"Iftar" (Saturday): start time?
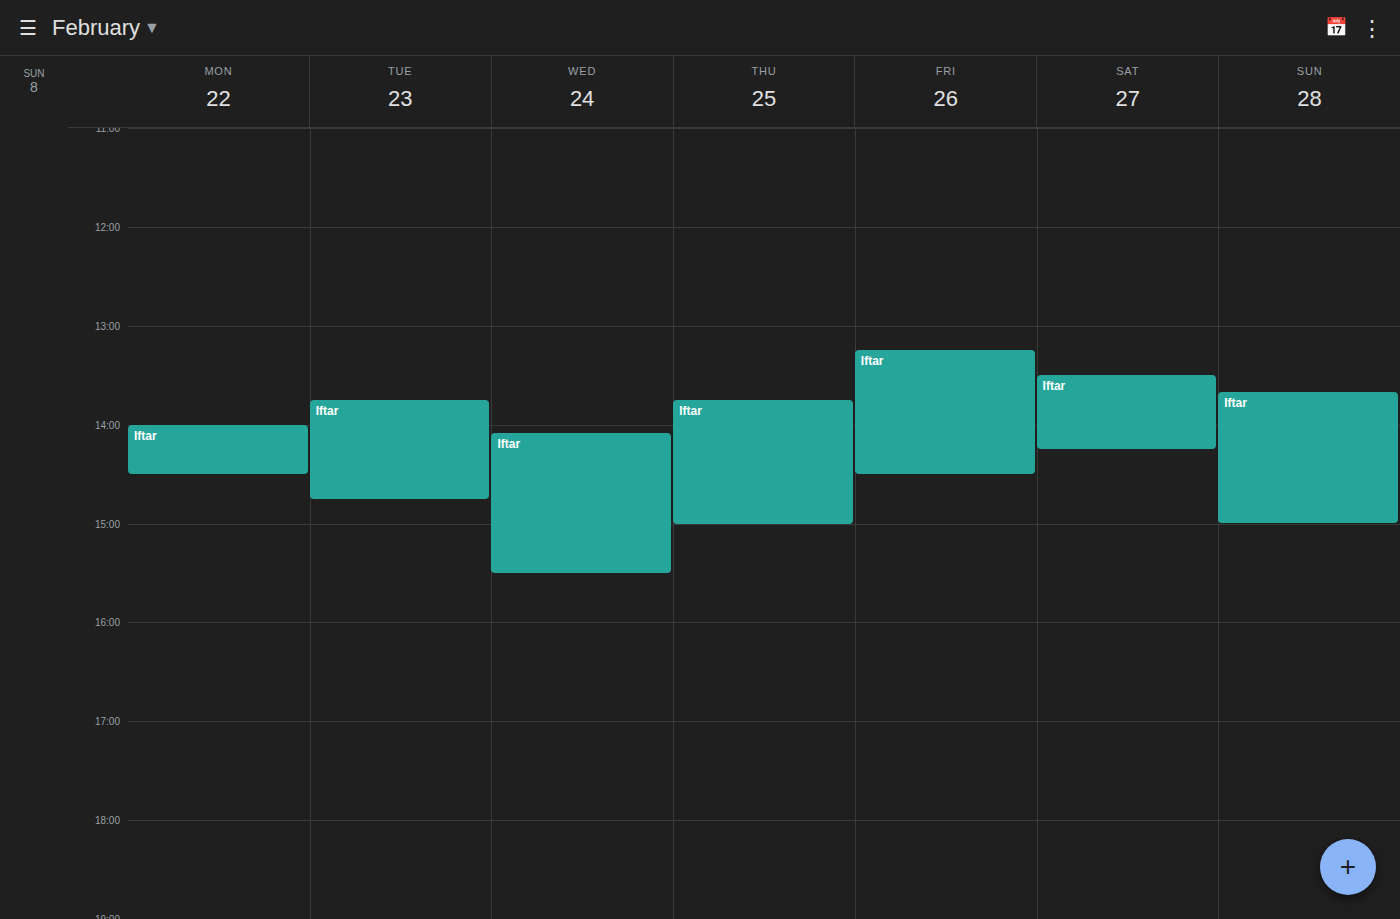
1:30 PM